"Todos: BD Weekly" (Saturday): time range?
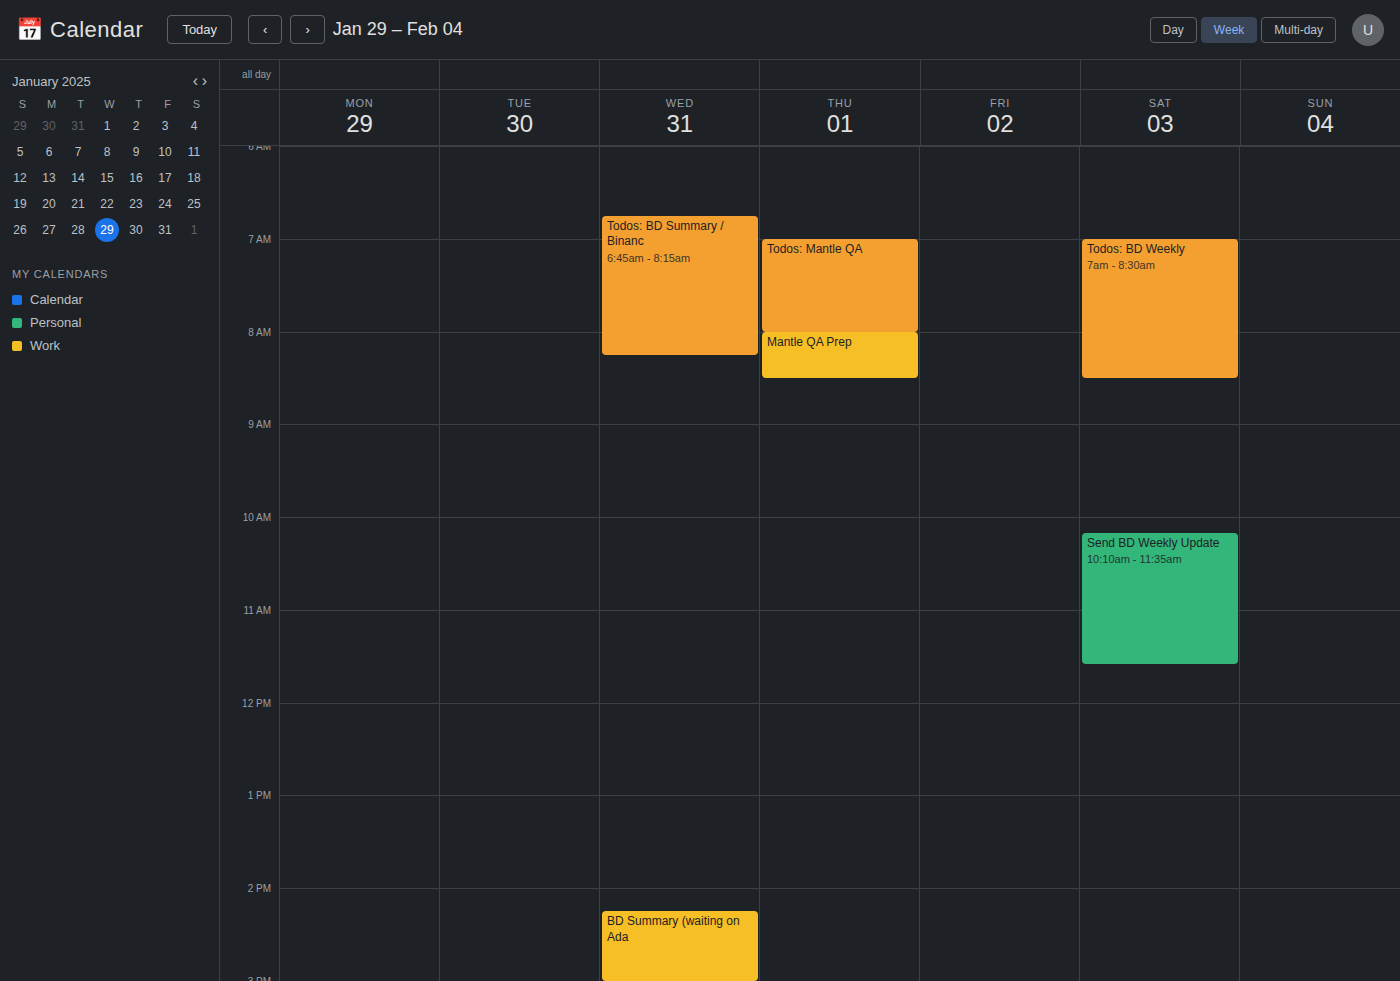
7:00 AM to 8:30 AM